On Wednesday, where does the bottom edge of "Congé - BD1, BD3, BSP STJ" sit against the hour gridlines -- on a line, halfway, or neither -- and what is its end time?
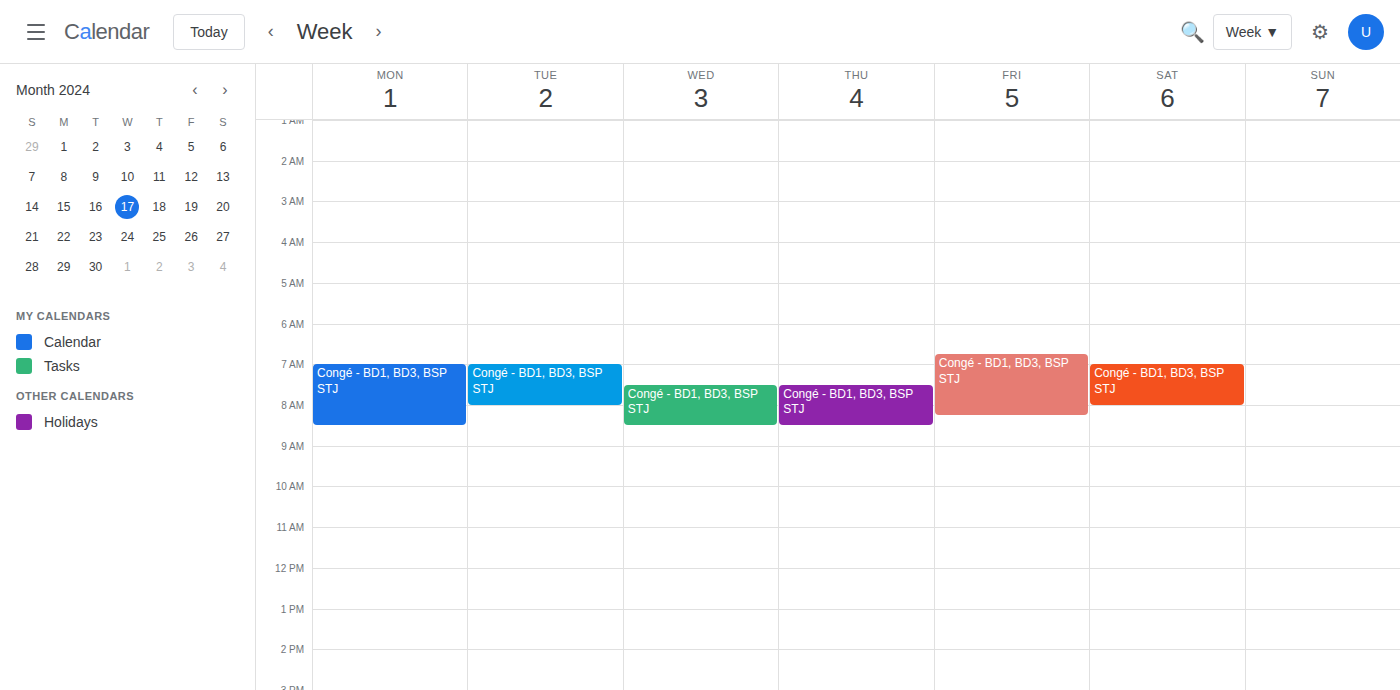
8:30 AM -- halfway between the 8 AM and 9 AM lines.